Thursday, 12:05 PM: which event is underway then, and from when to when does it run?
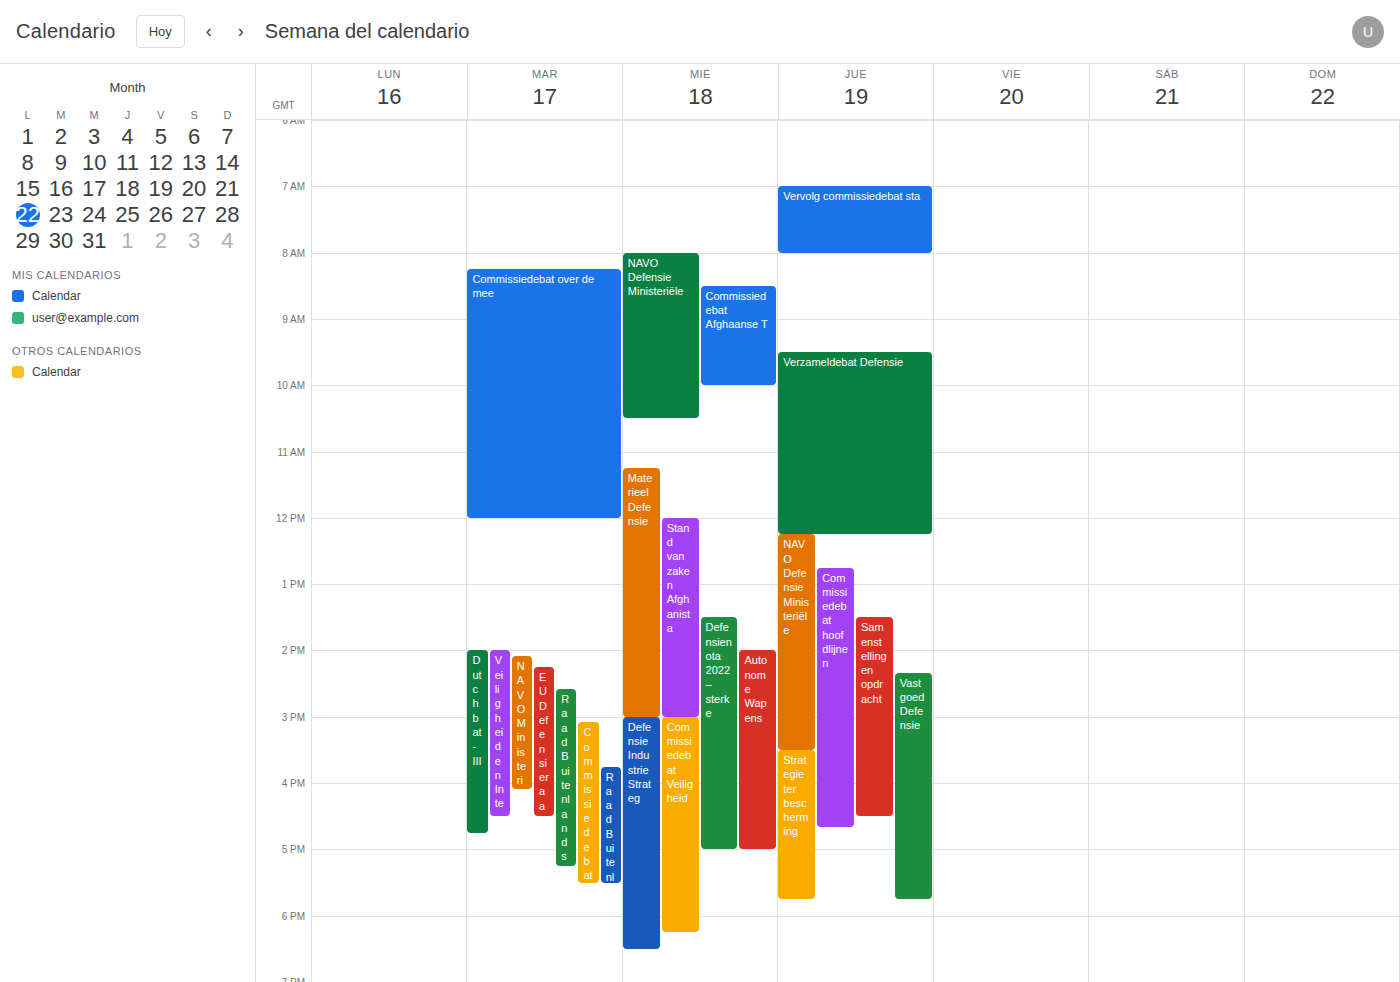
"Verzameldebat Defensie", 9:30 AM to 12:15 PM